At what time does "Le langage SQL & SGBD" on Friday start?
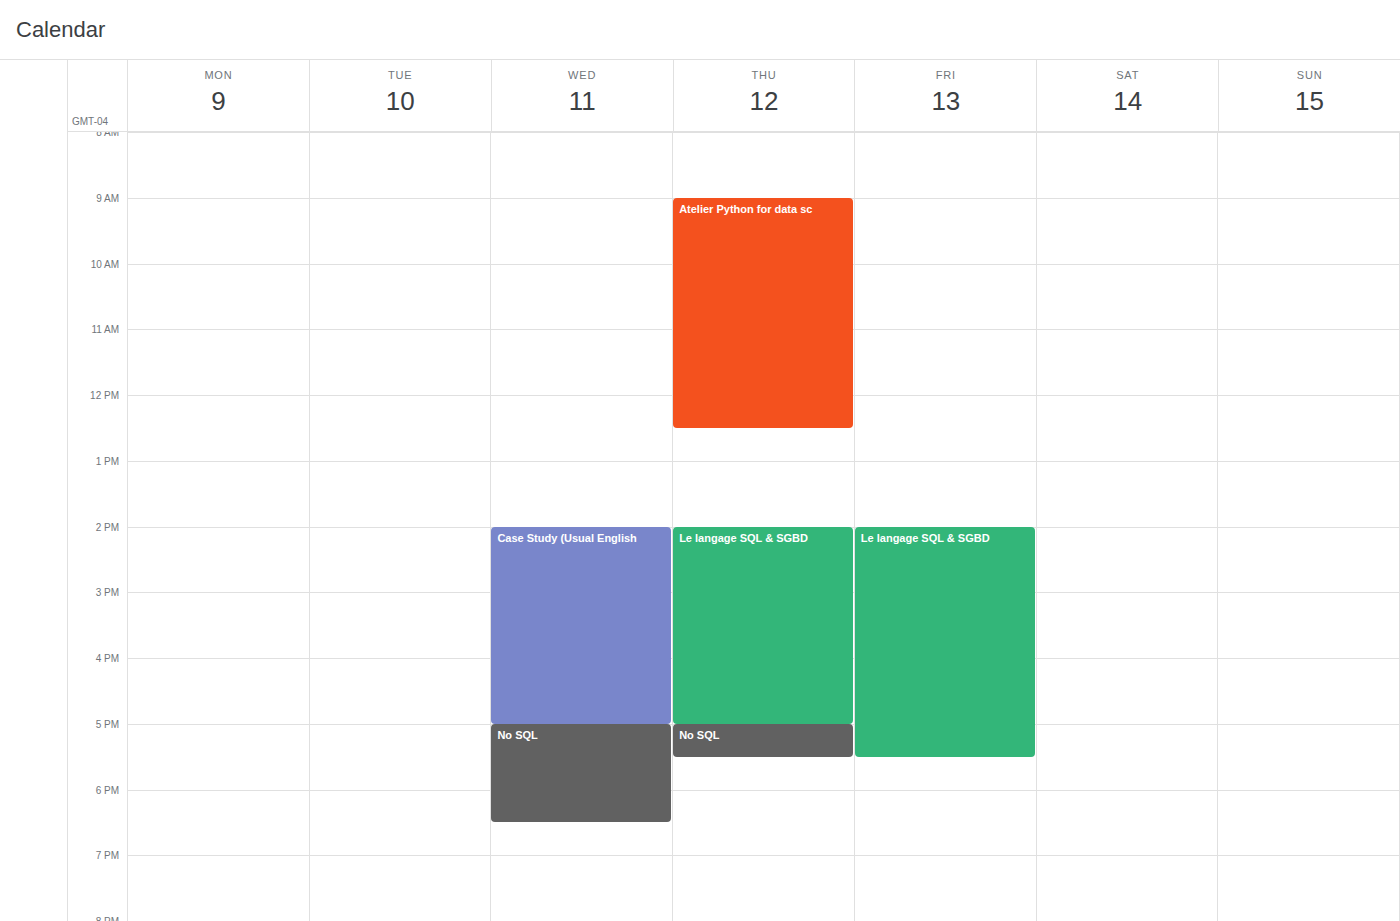
2:00 PM